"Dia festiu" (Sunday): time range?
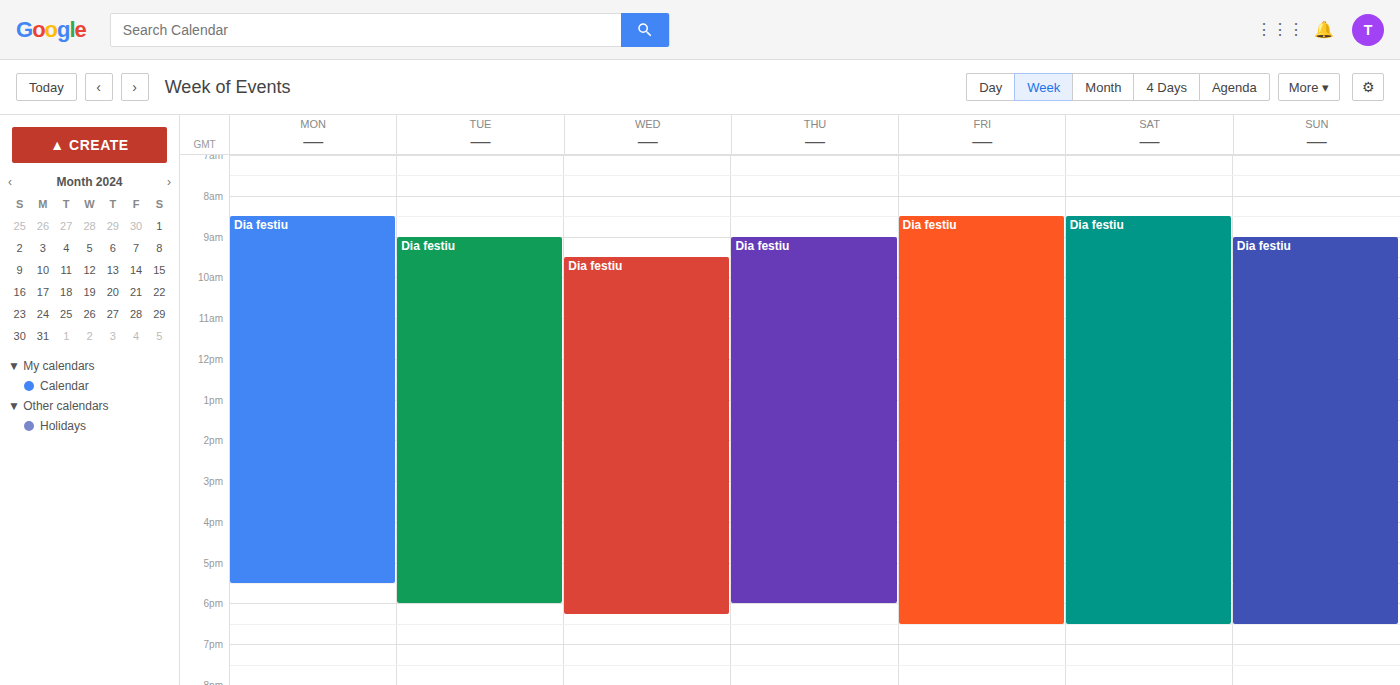
9:00 AM to 6:30 PM